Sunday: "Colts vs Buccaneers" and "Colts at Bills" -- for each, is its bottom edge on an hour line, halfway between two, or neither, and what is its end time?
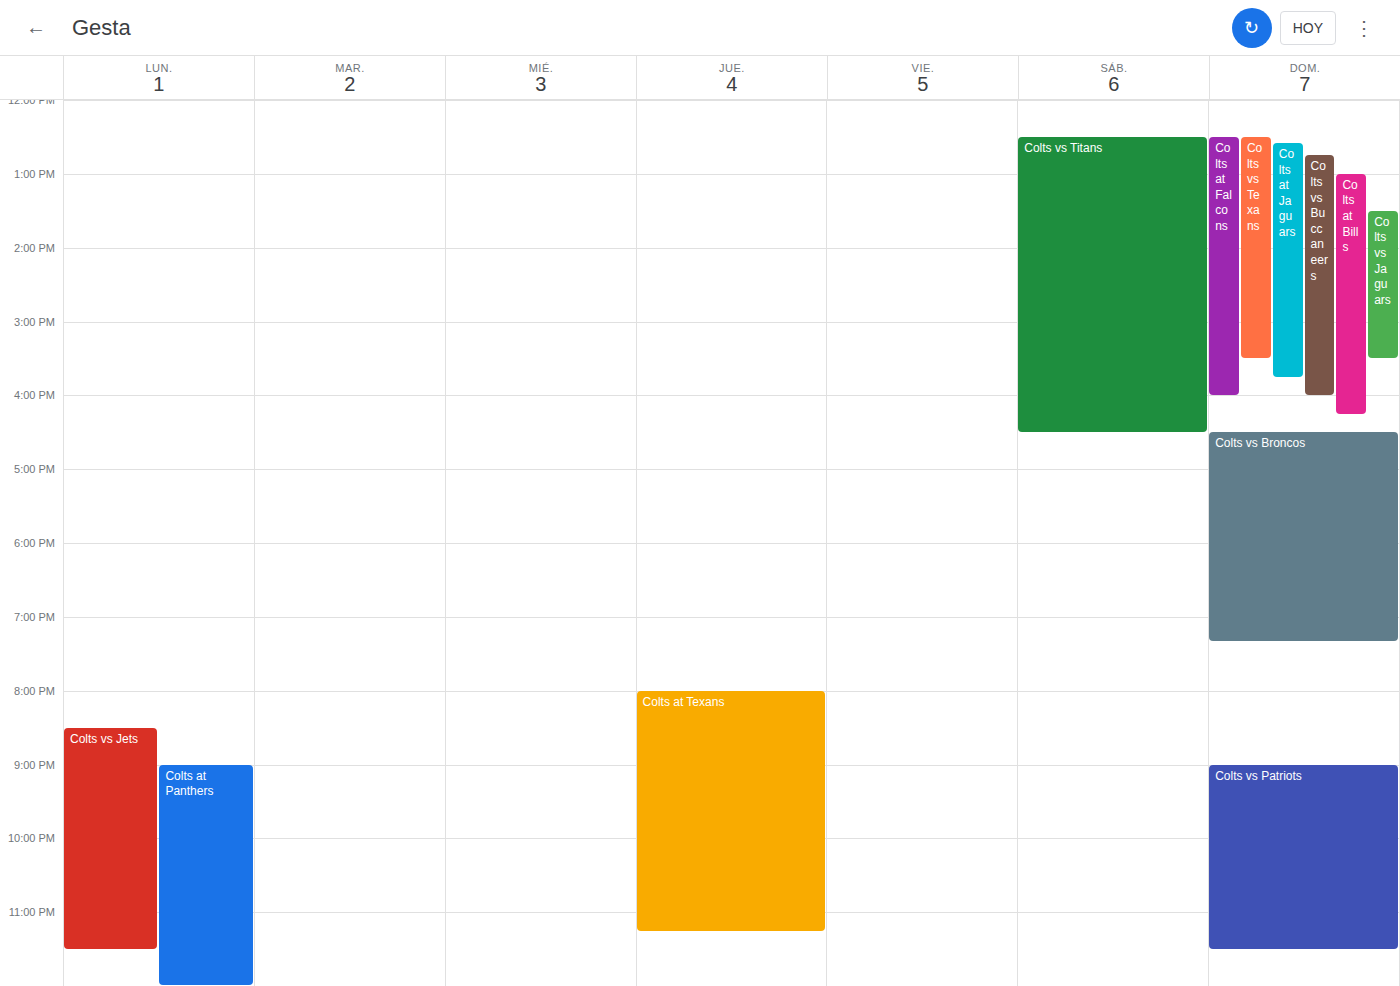
"Colts vs Buccaneers": 16:00, exactly on the 16:00 line. "Colts at Bills": 16:15, neither: a quarter of the way from the 16:00 line to the 17:00 line.